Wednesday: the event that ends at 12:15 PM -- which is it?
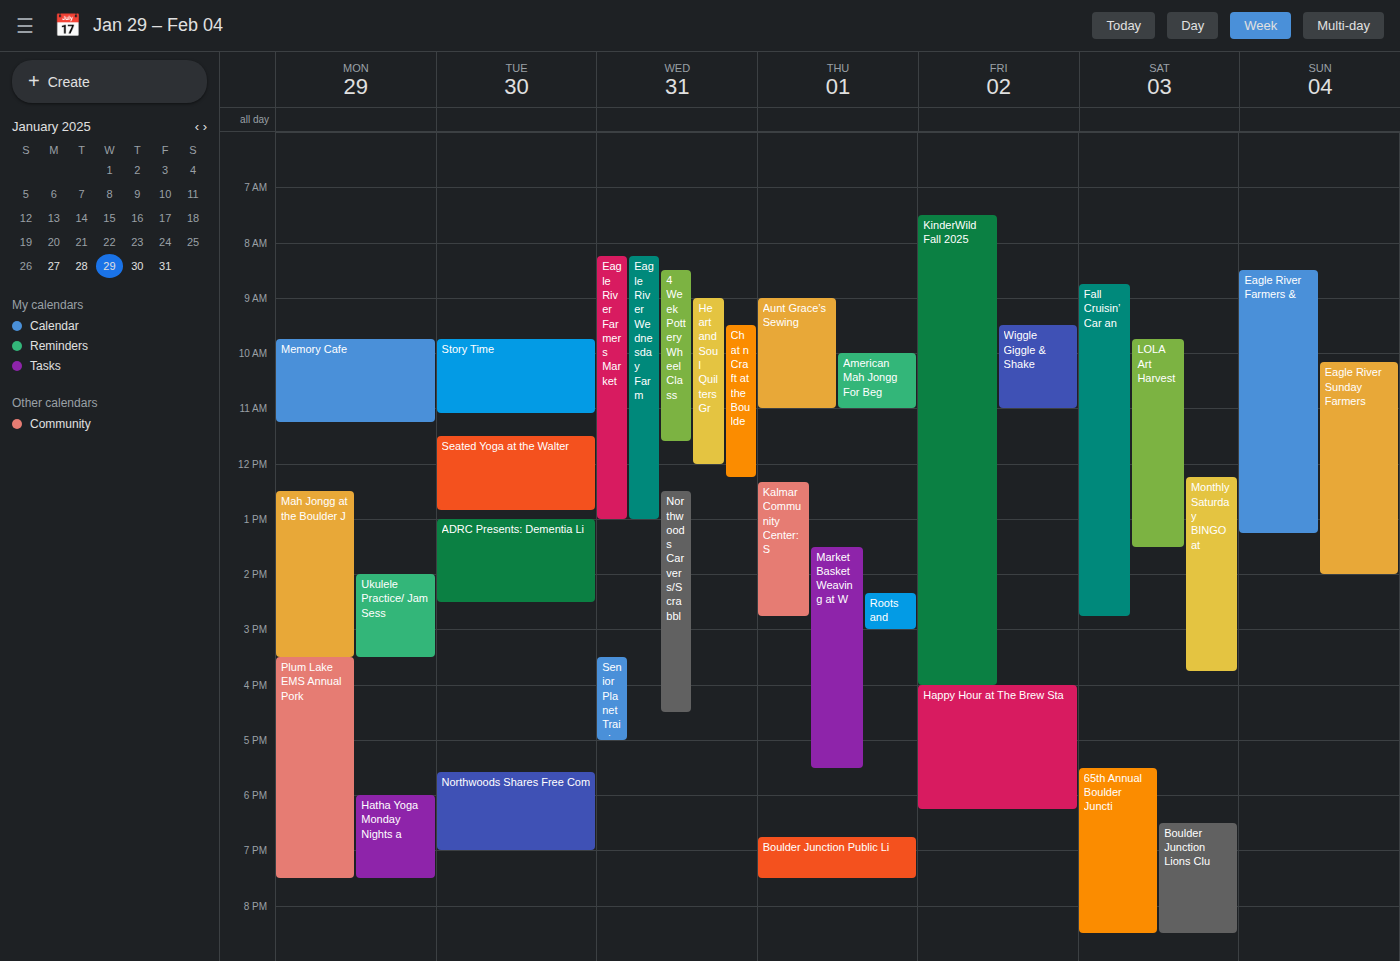
"Chat n Craft at the Boulde"